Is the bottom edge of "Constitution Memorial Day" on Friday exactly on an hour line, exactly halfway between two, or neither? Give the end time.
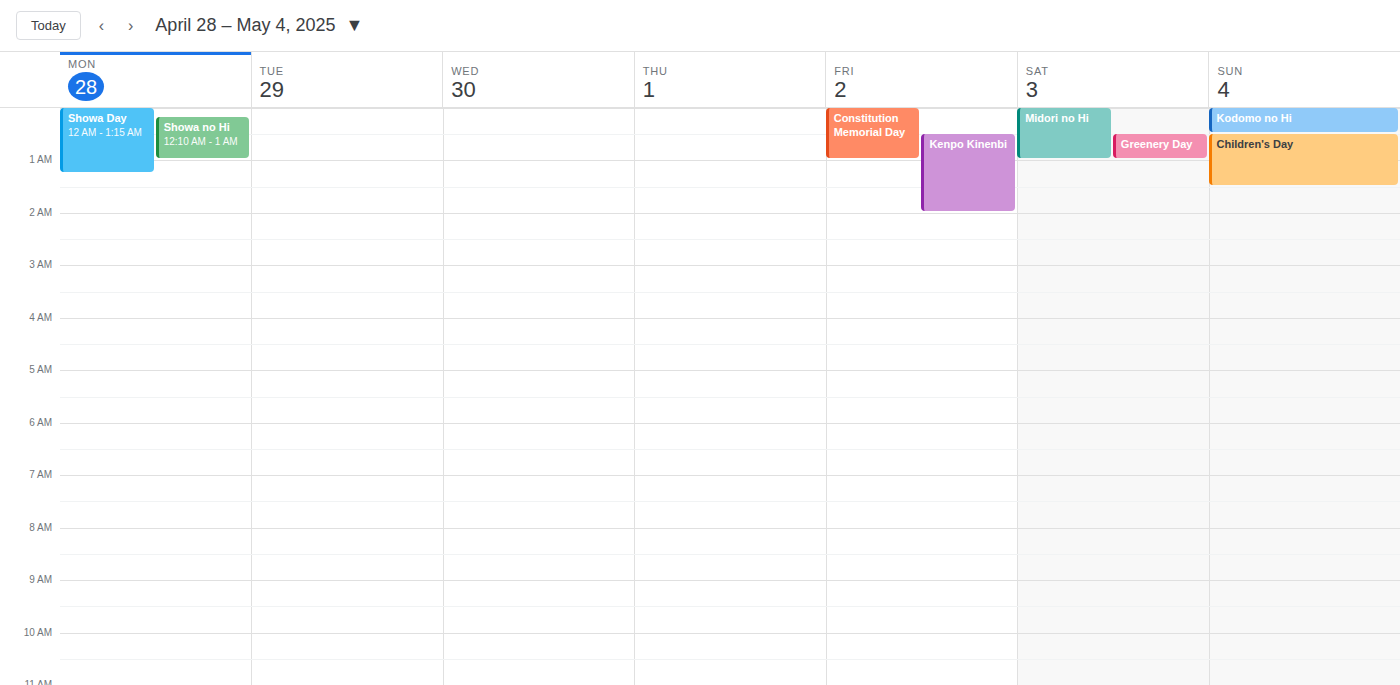
1:00 AM -- exactly on the 1 AM line.